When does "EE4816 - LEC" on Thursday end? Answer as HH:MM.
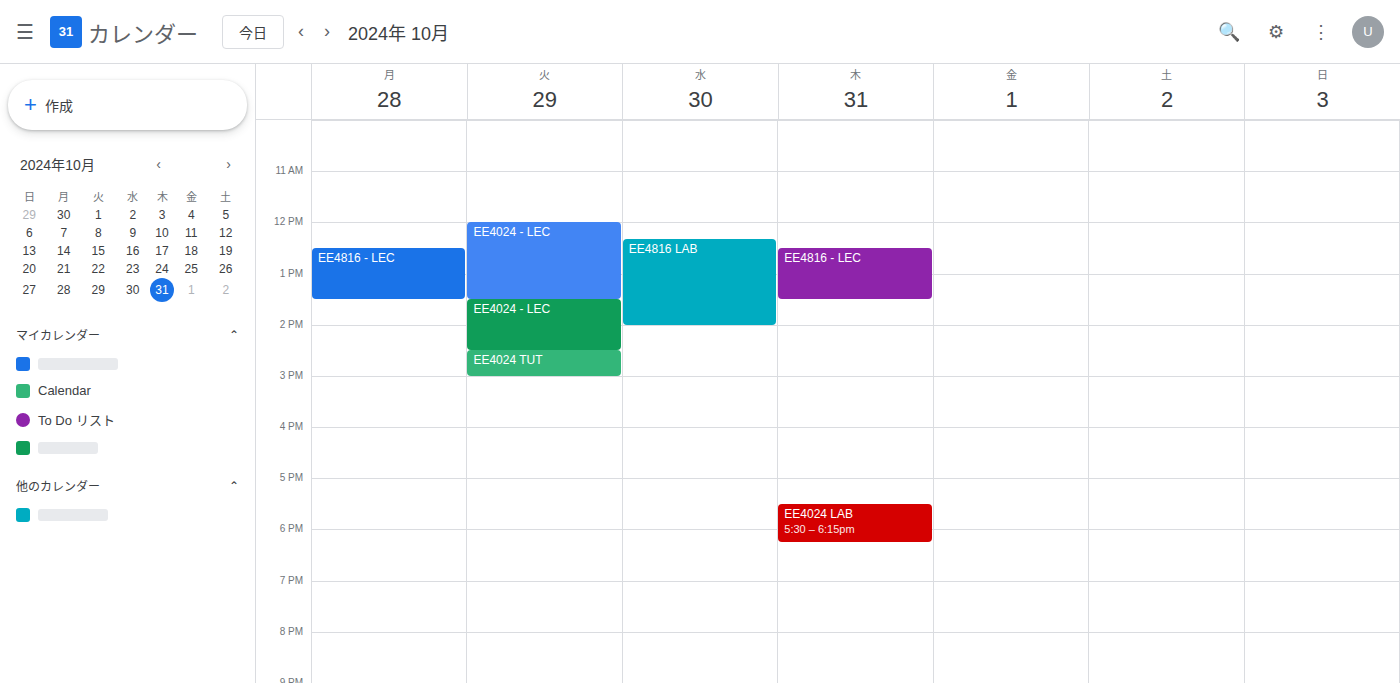
13:30